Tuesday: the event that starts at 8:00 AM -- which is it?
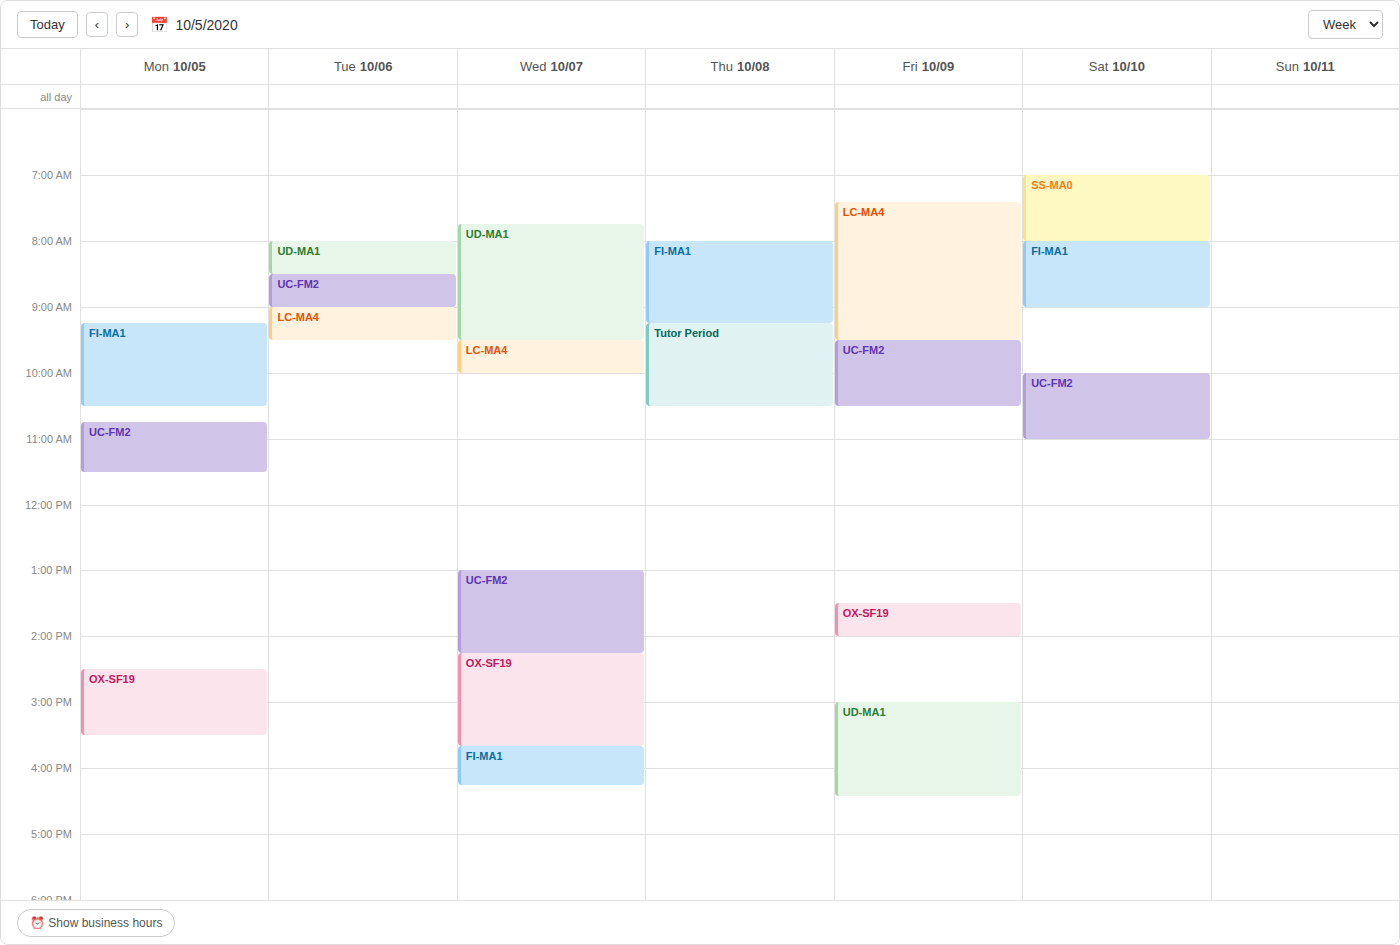
"UD-MA1"